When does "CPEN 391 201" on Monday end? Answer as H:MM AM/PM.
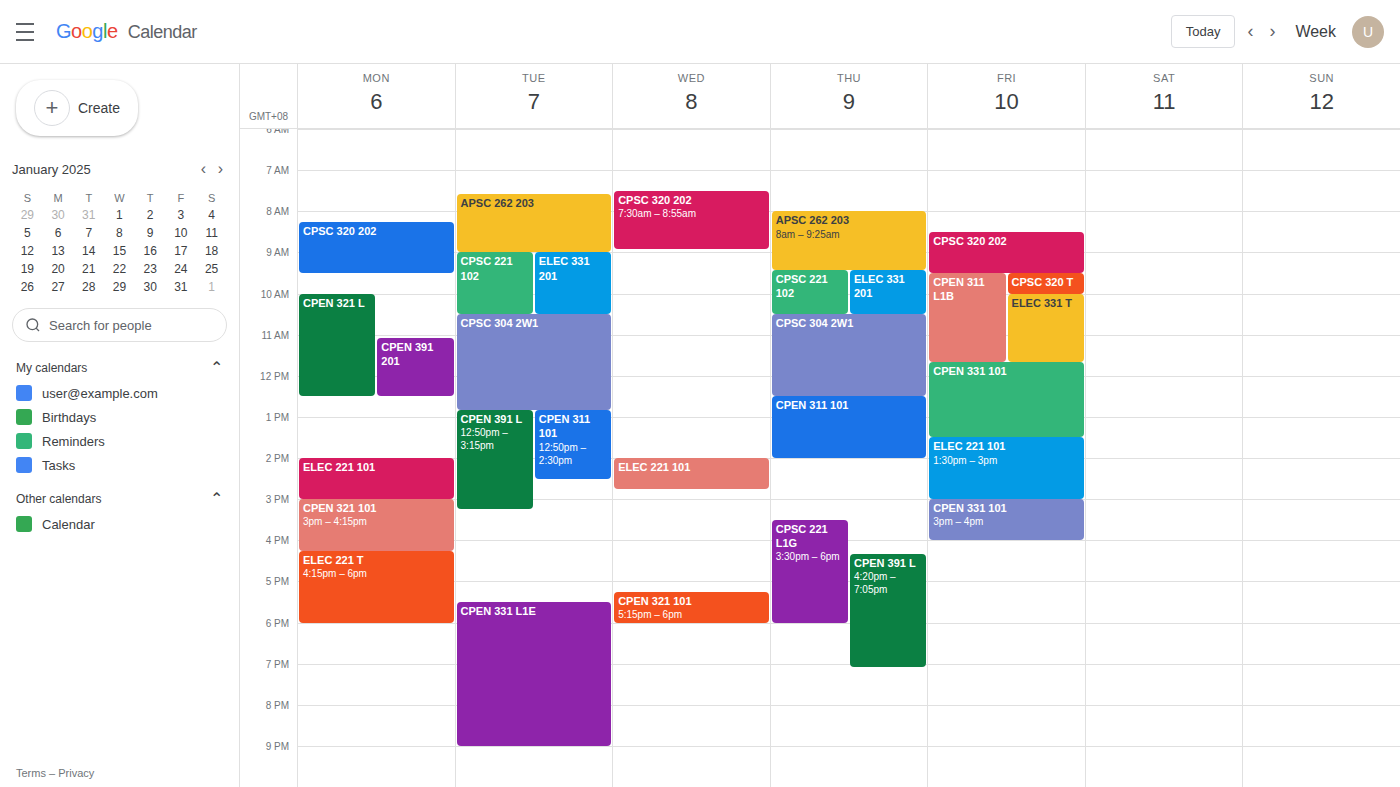
12:30 PM